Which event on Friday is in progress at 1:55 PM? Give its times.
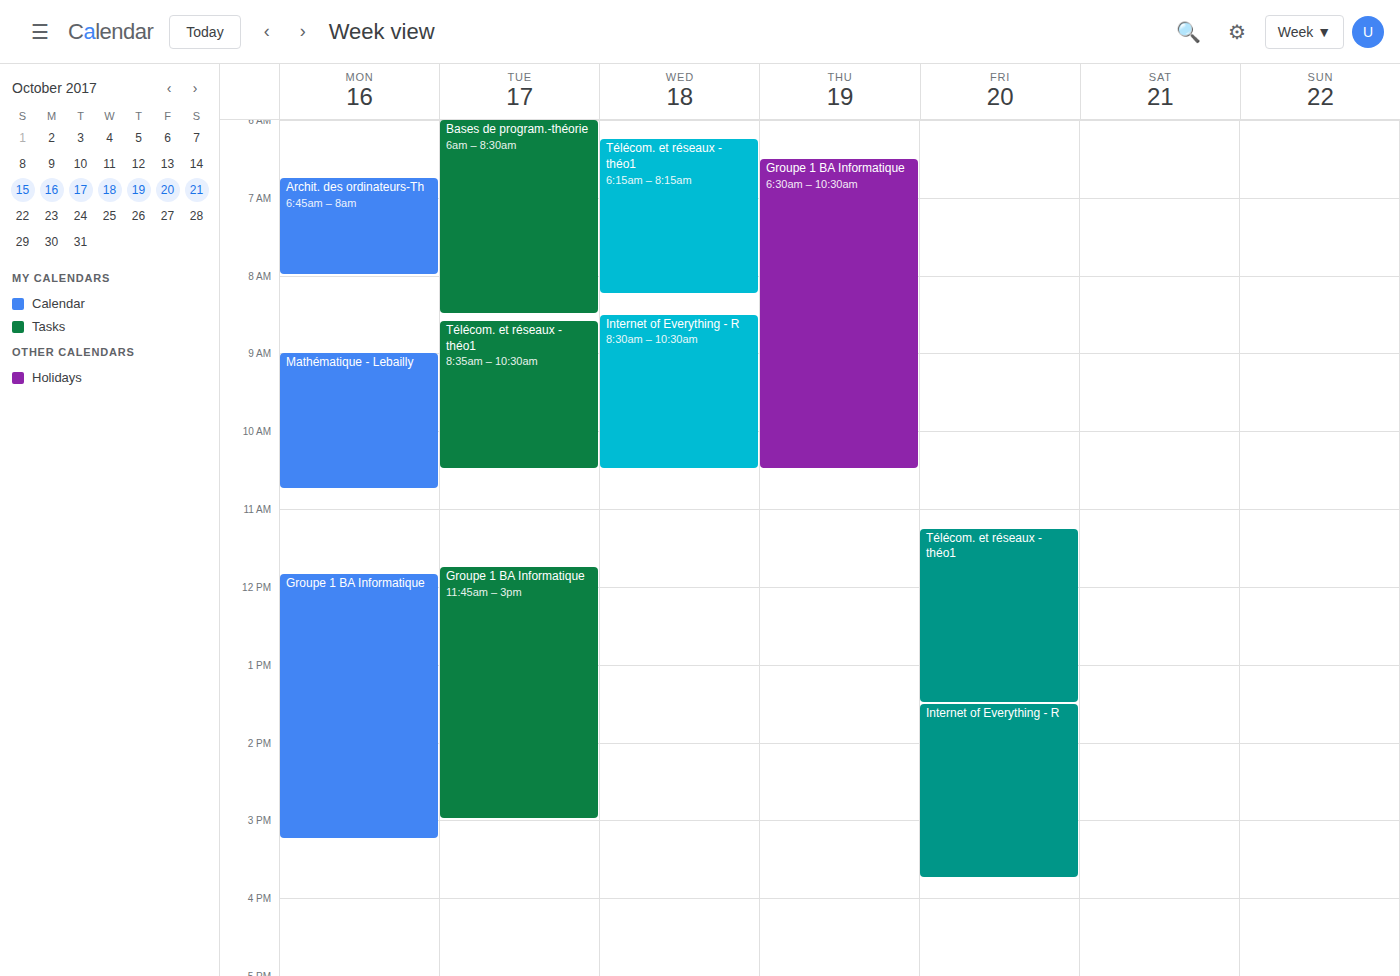
"Internet of Everything - R", 1:30 PM to 3:45 PM